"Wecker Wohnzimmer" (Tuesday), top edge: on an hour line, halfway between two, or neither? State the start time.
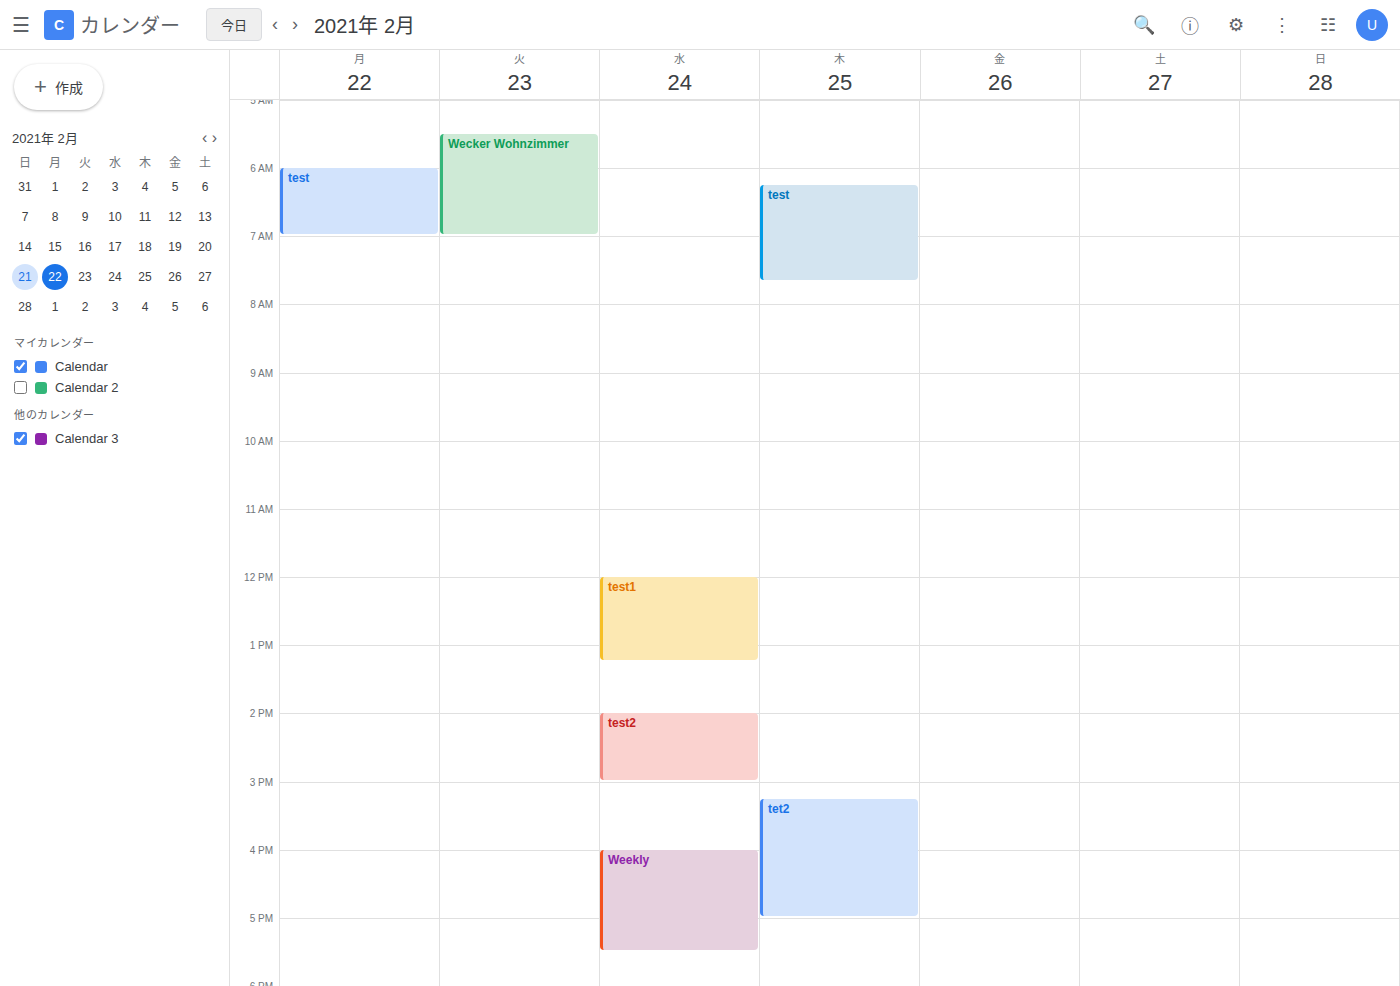
5:30 AM -- halfway between the 5 AM and 6 AM lines.